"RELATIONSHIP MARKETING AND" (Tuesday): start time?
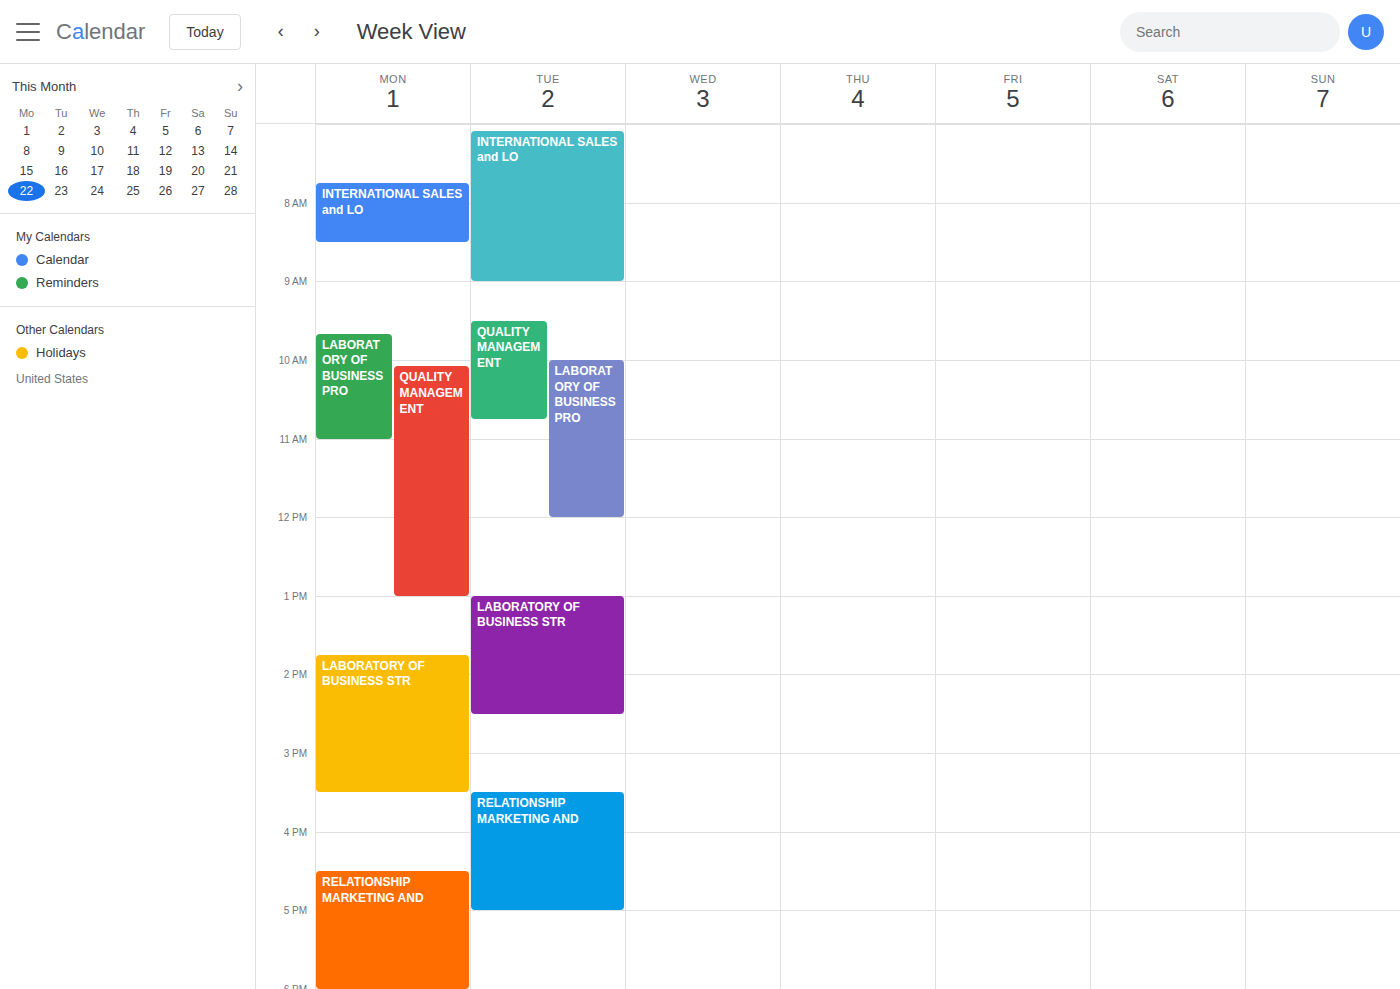
3:30 PM